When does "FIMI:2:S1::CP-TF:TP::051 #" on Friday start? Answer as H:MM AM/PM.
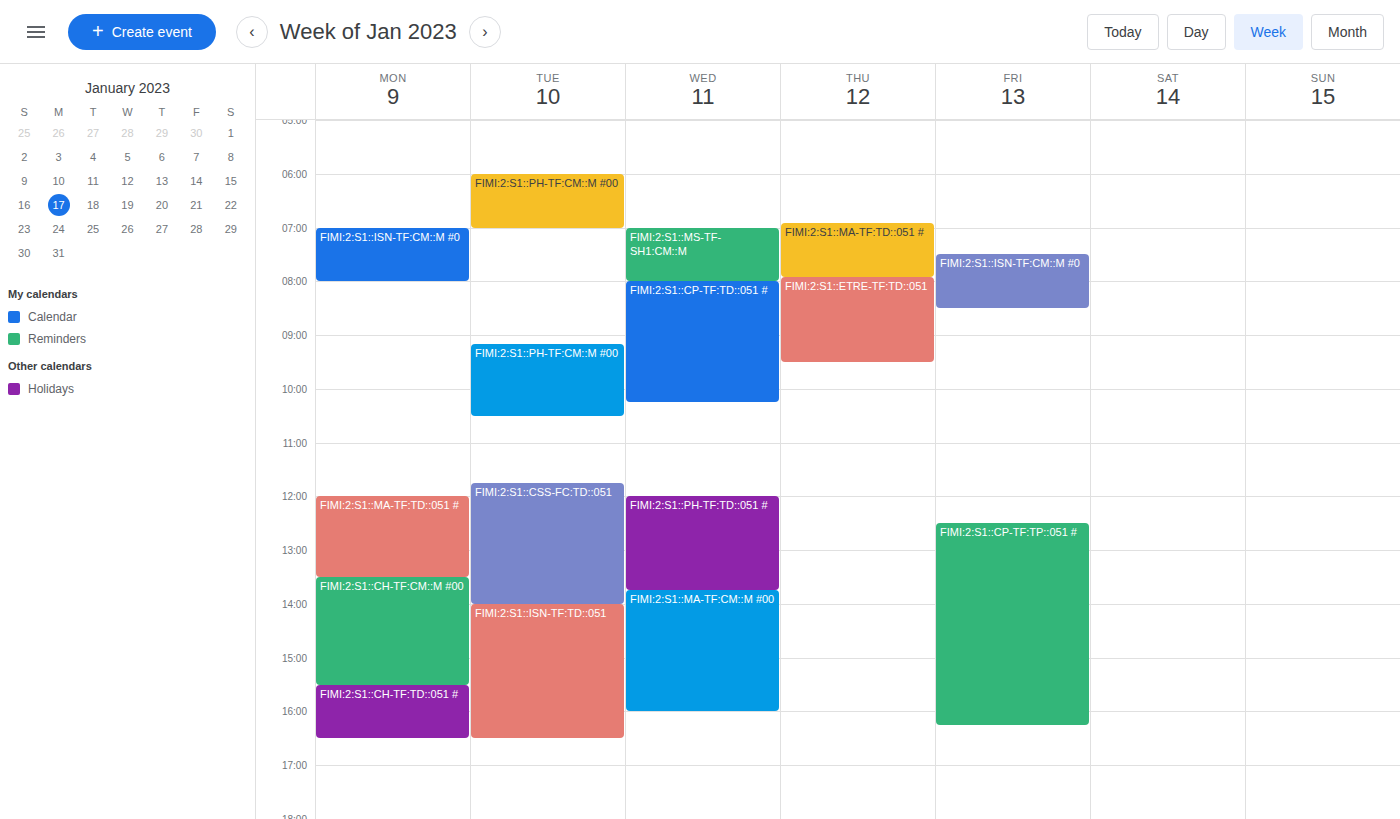
12:30 PM